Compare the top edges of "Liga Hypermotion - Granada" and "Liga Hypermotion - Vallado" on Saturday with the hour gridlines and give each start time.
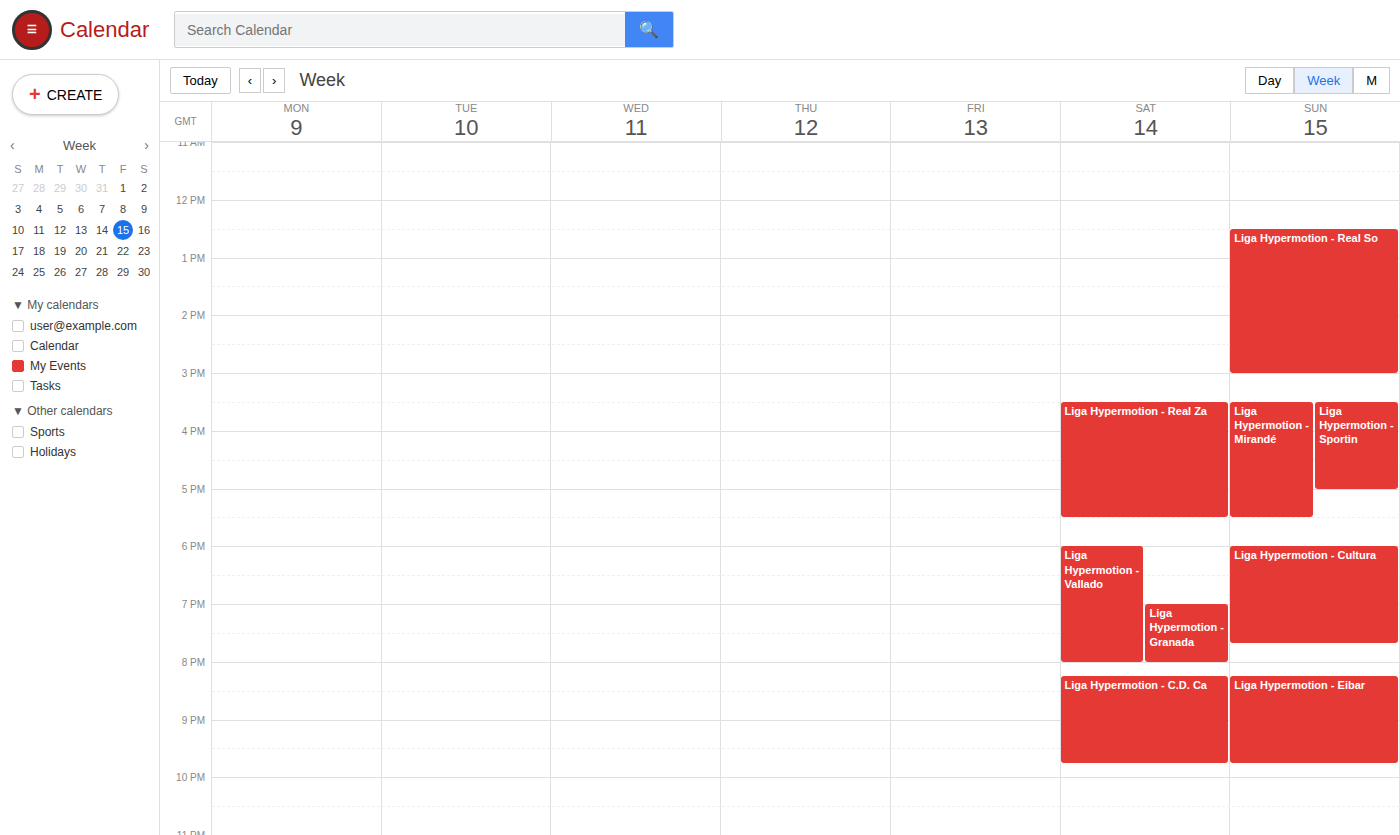
"Liga Hypermotion - Granada": 7:00 PM, exactly on the 7 PM line. "Liga Hypermotion - Vallado": 6:00 PM, exactly on the 6 PM line.